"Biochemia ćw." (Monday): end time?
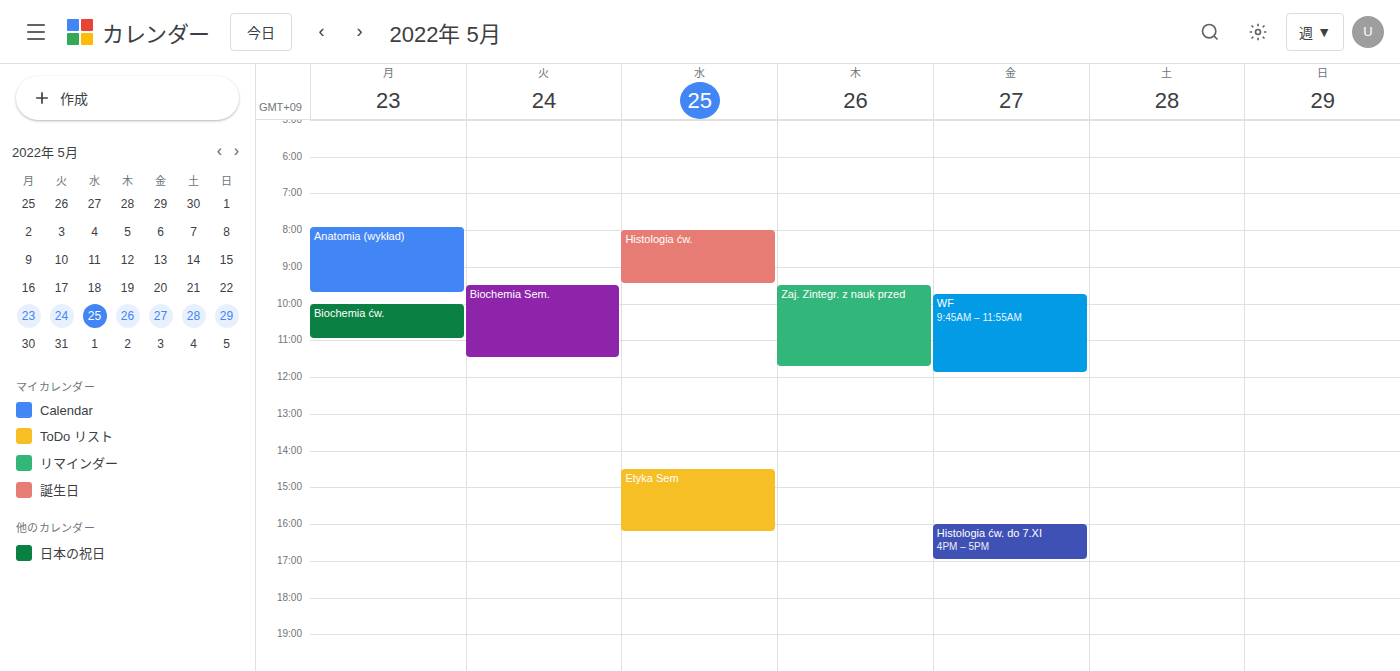
11:00 AM